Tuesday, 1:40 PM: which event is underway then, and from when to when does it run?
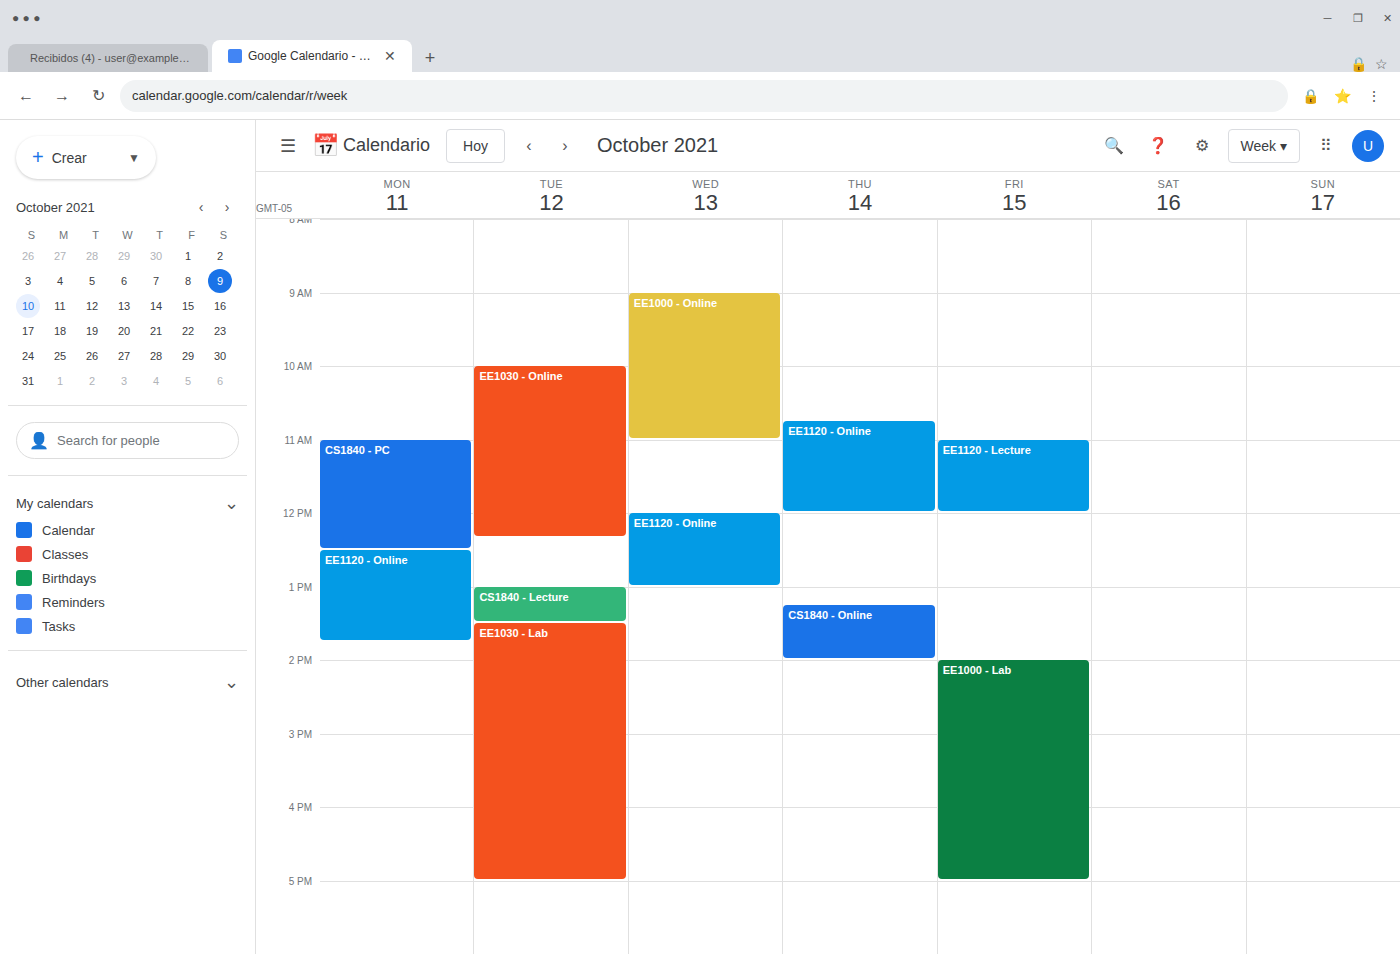
"EE1030 - Lab", 1:30 PM to 5:00 PM